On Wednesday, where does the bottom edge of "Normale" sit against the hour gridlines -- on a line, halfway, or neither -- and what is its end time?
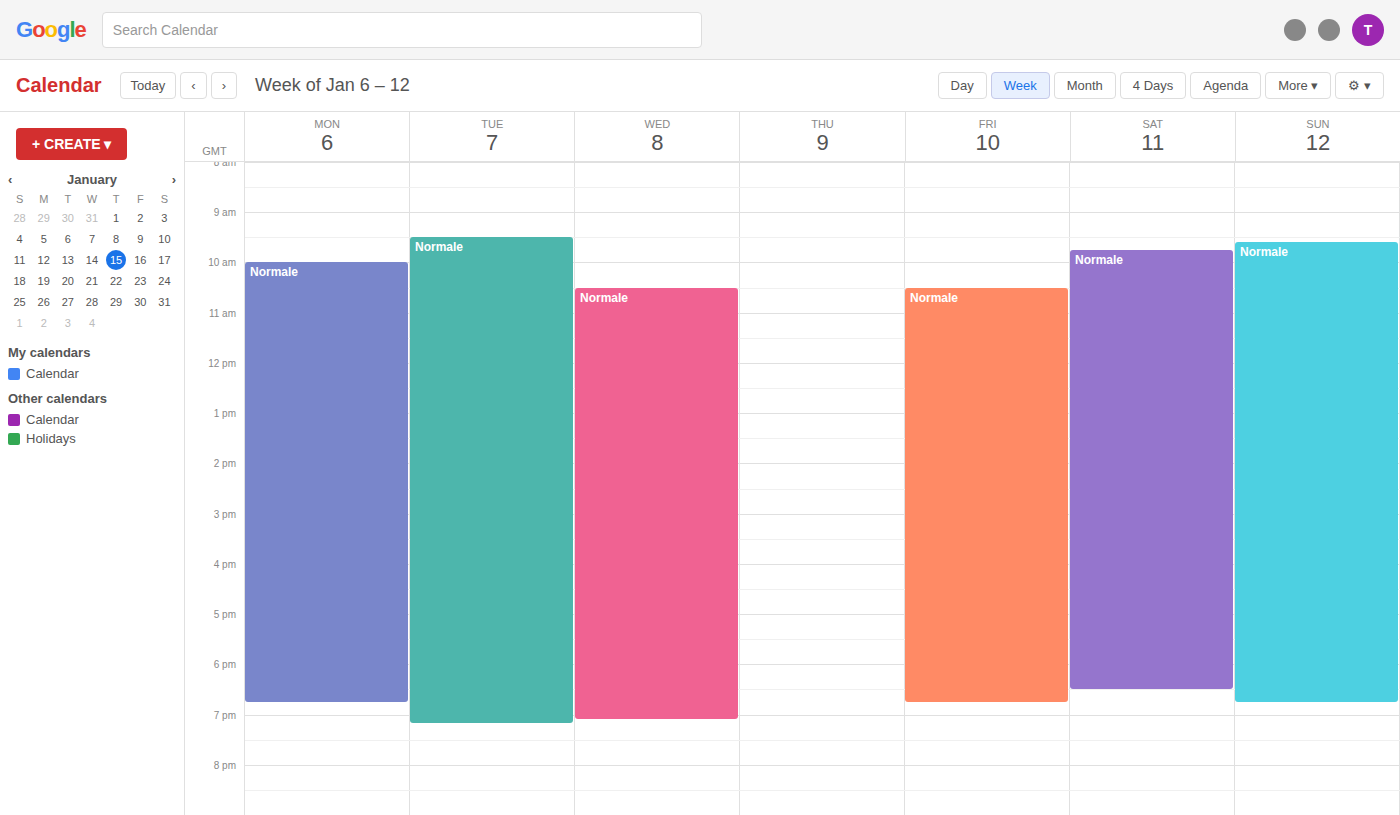
7:05 PM -- neither: 5 minutes below the 7 PM line and 55 minutes above the 8 PM line.